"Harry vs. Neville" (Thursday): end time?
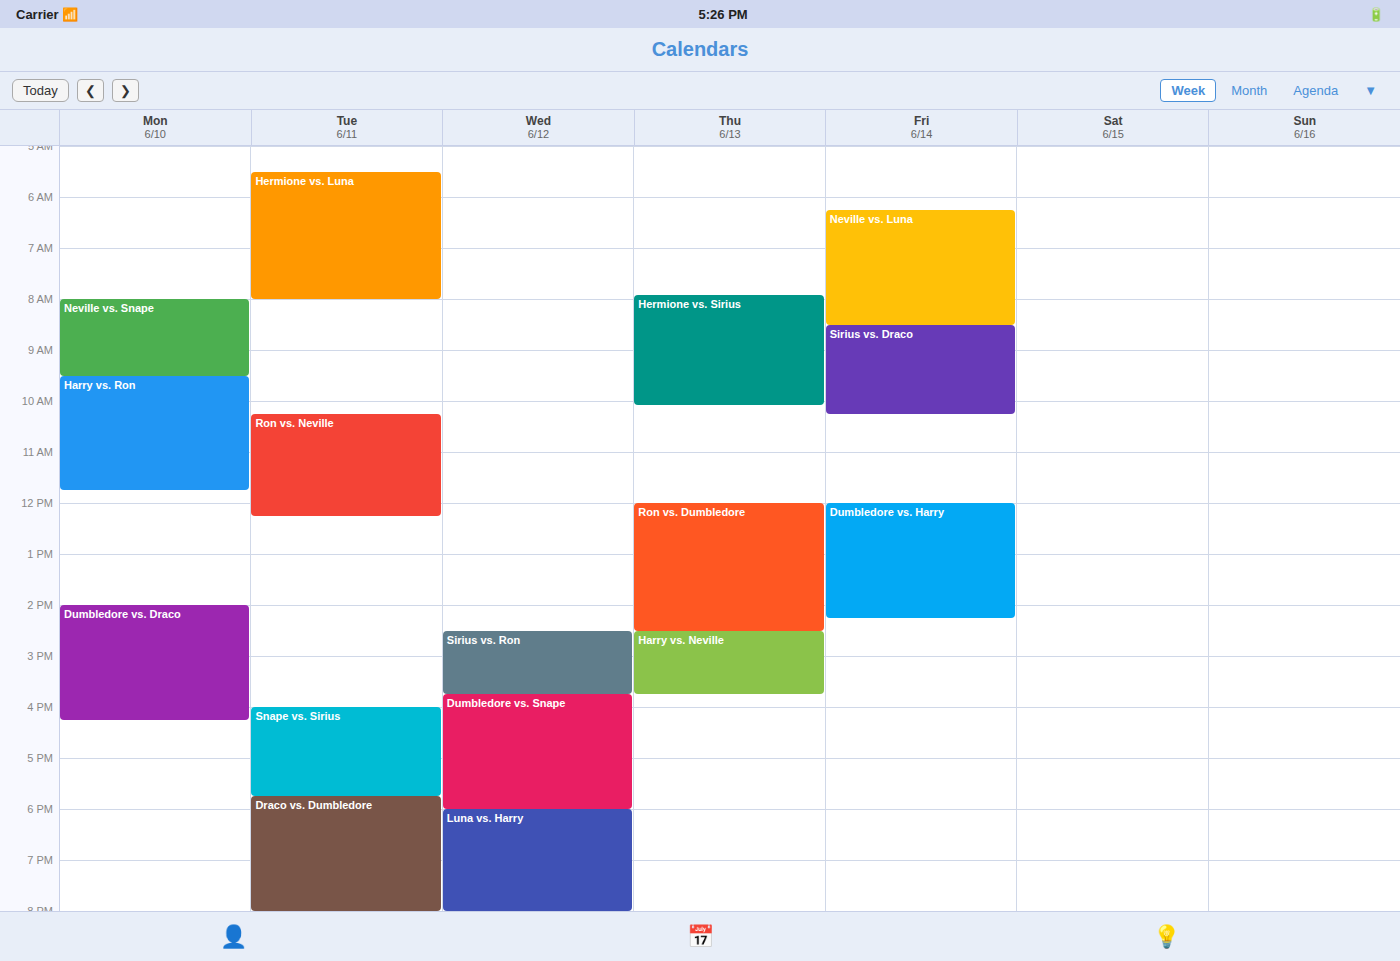
3:45 PM